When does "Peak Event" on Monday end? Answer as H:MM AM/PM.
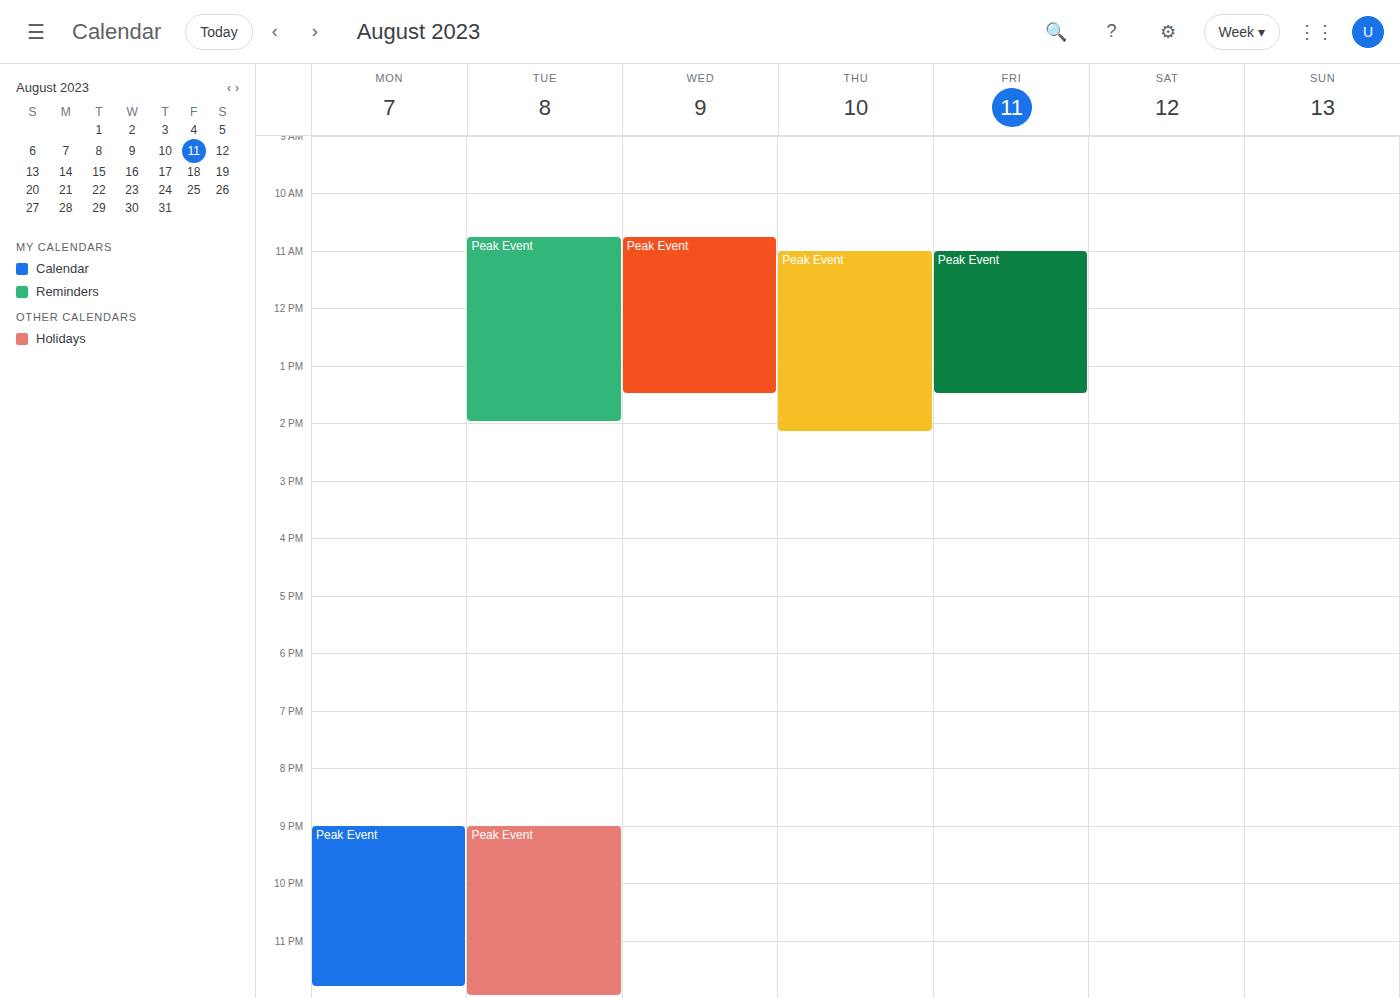
11:50 PM